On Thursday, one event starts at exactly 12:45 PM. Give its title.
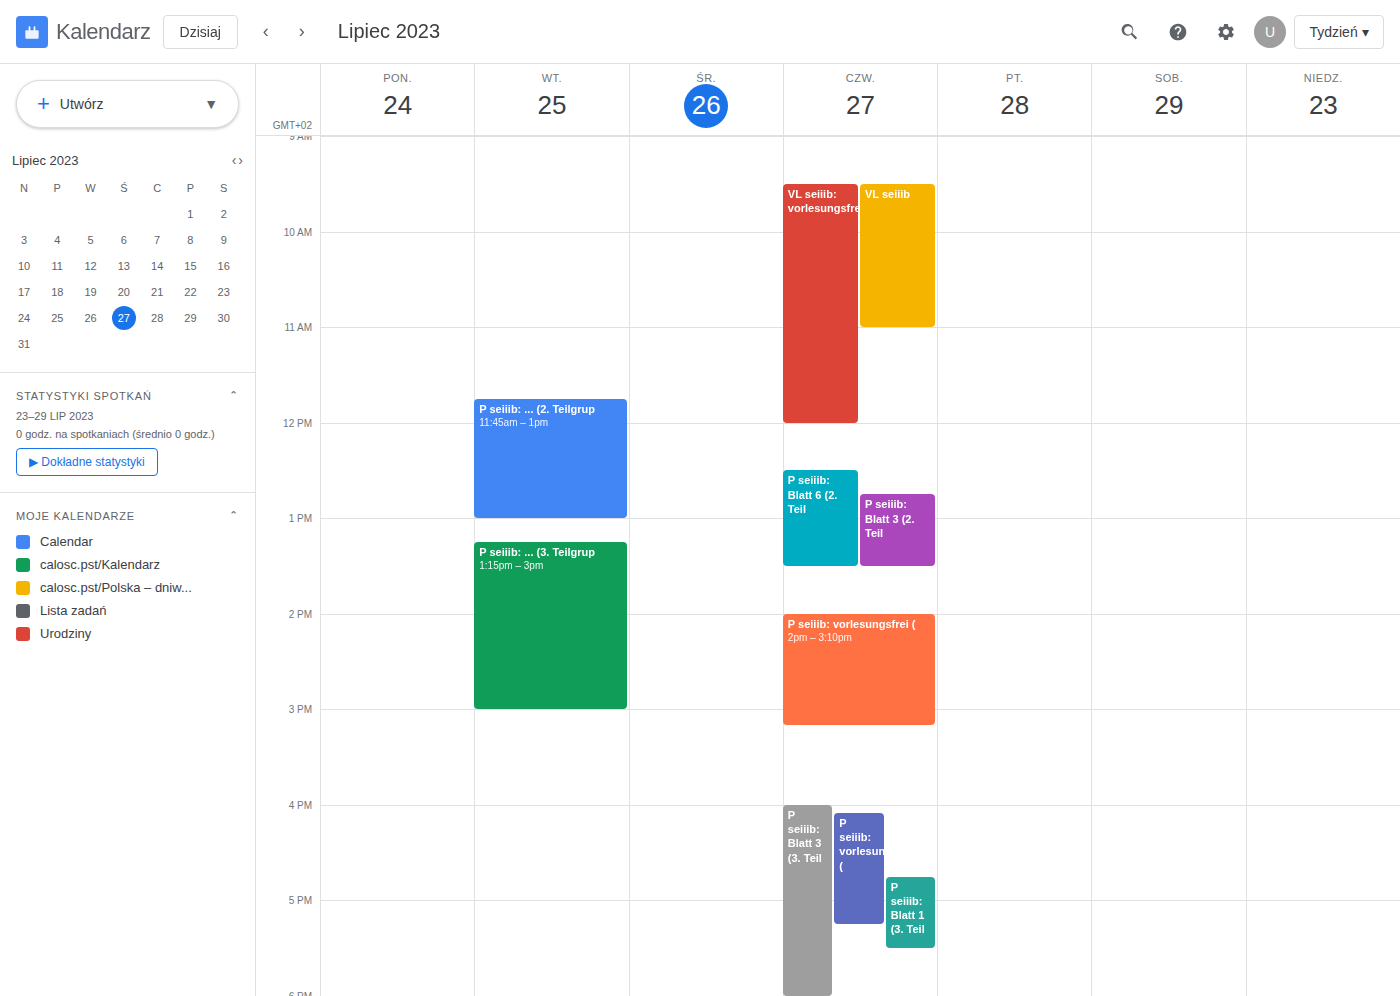
"P seiiib: Blatt 3 (2. Teil"